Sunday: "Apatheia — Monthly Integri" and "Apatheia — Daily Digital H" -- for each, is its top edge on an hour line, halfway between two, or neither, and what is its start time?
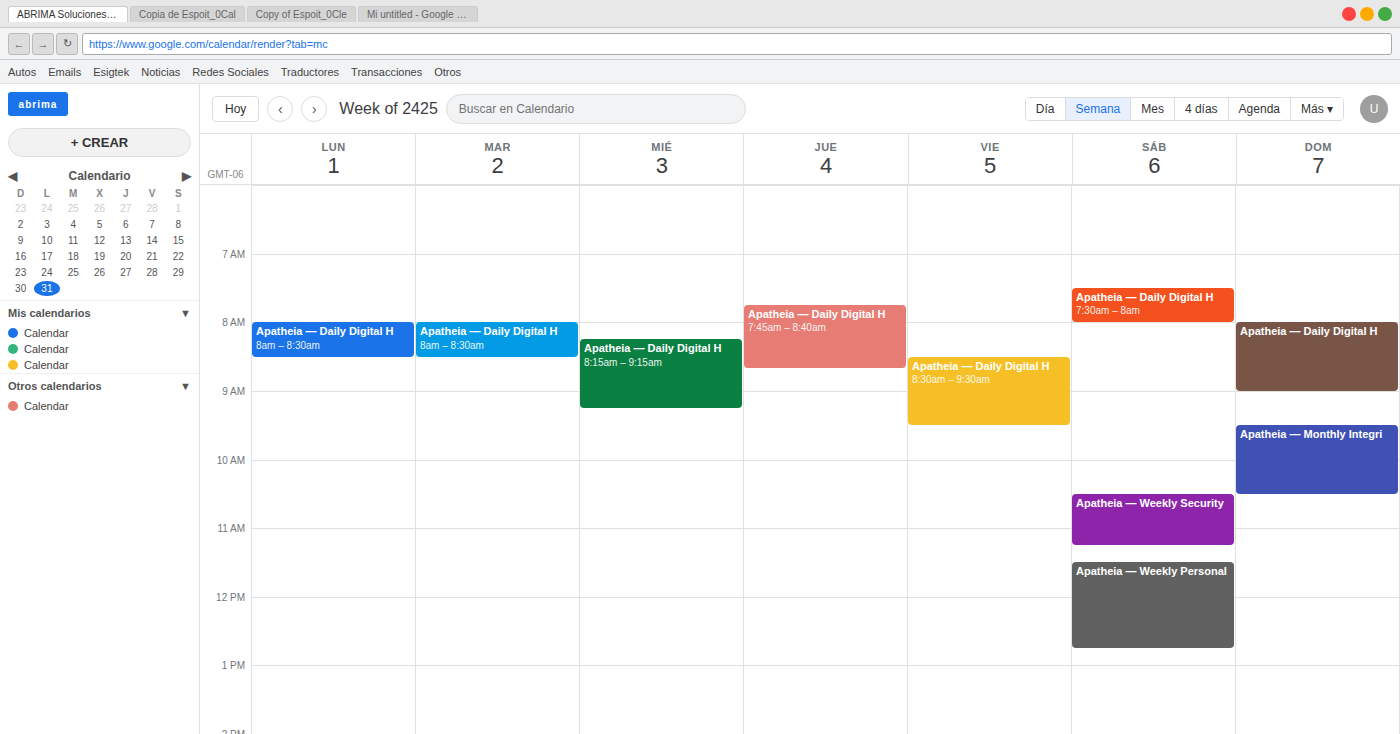
"Apatheia — Monthly Integri": 9:30 AM, halfway between the 9 AM and 10 AM lines. "Apatheia — Daily Digital H": 8:00 AM, exactly on the 8 AM line.